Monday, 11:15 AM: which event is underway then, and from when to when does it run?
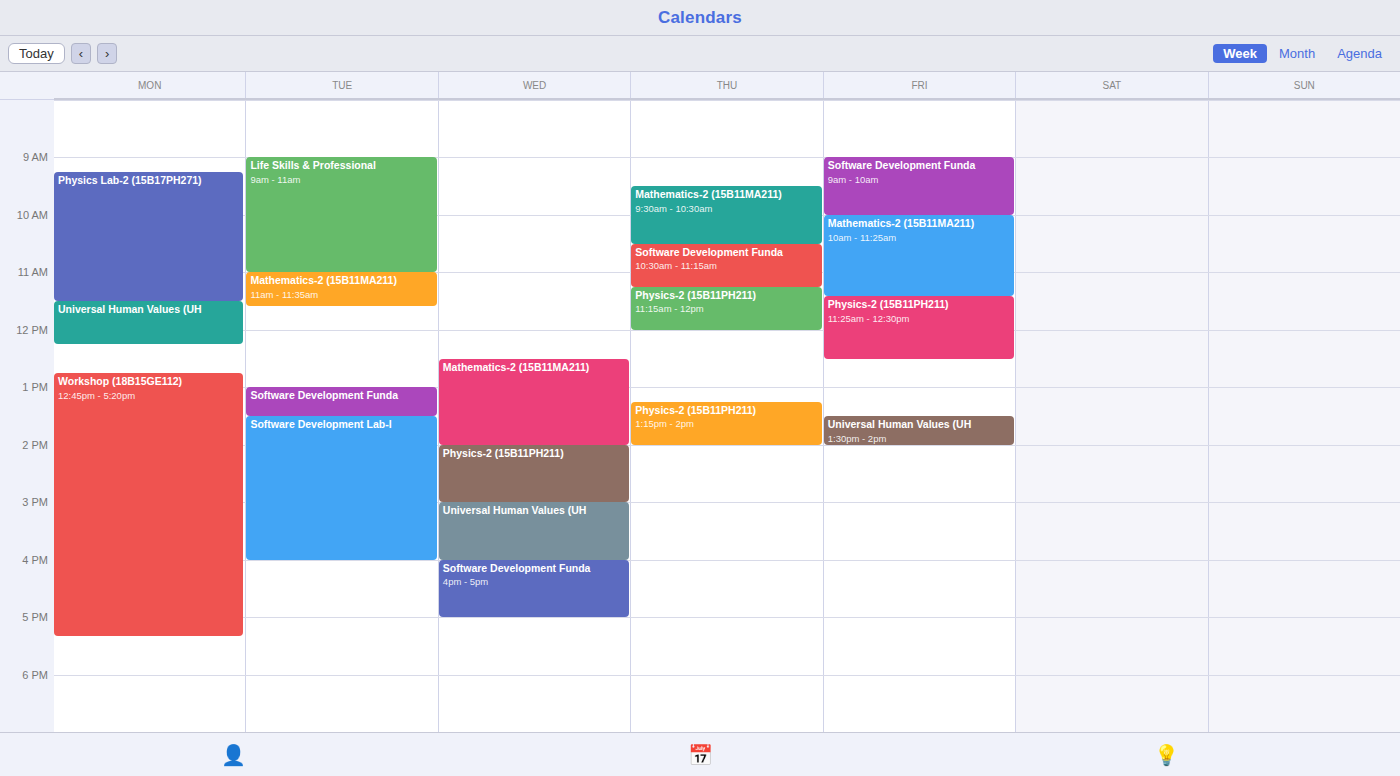
"Physics Lab-2 (15B17PH271)", 9:15 AM to 11:30 AM